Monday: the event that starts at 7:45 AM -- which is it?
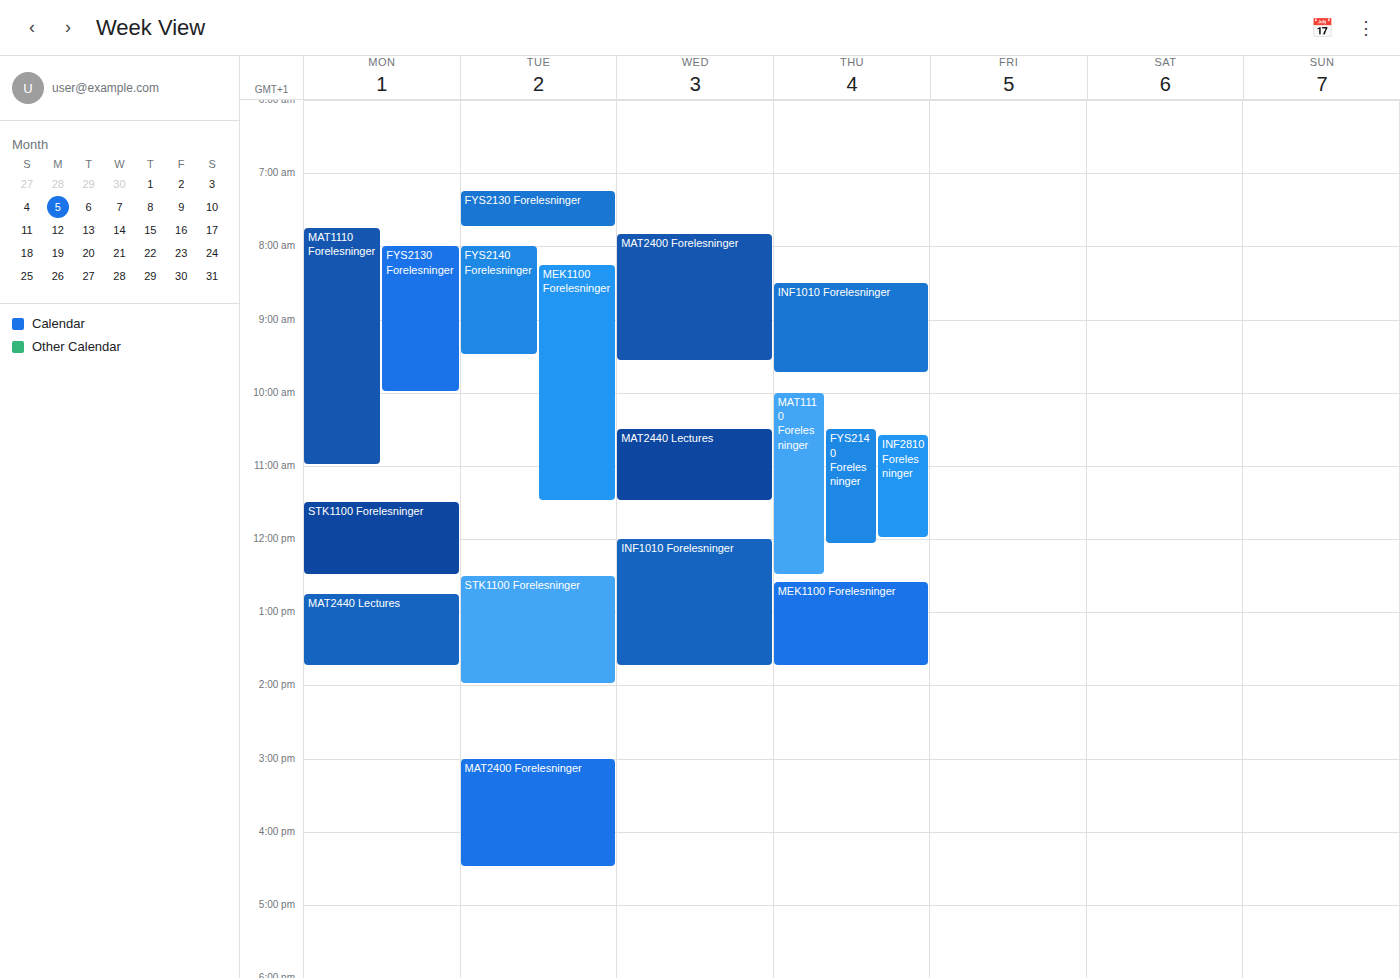
"MAT1110 Forelesninger"